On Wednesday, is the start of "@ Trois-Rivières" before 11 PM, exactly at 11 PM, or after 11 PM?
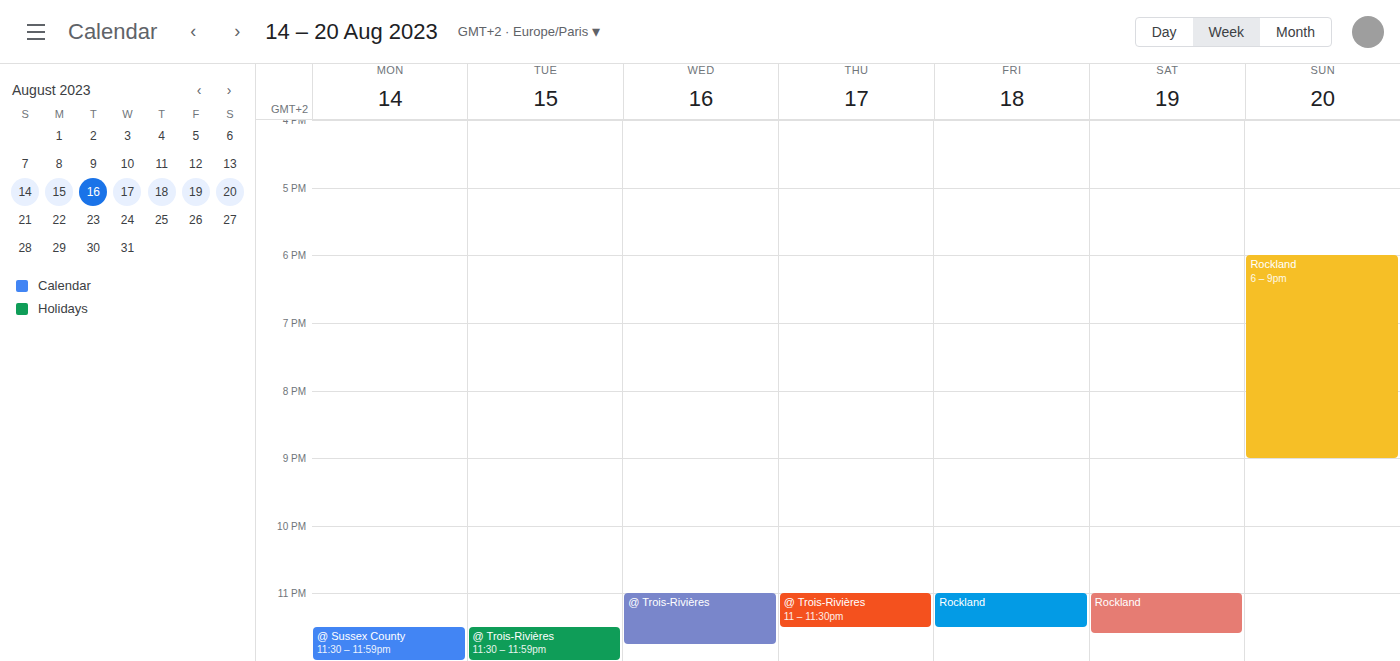
11:00 PM -- exactly at 11 PM, on the 11 PM line.